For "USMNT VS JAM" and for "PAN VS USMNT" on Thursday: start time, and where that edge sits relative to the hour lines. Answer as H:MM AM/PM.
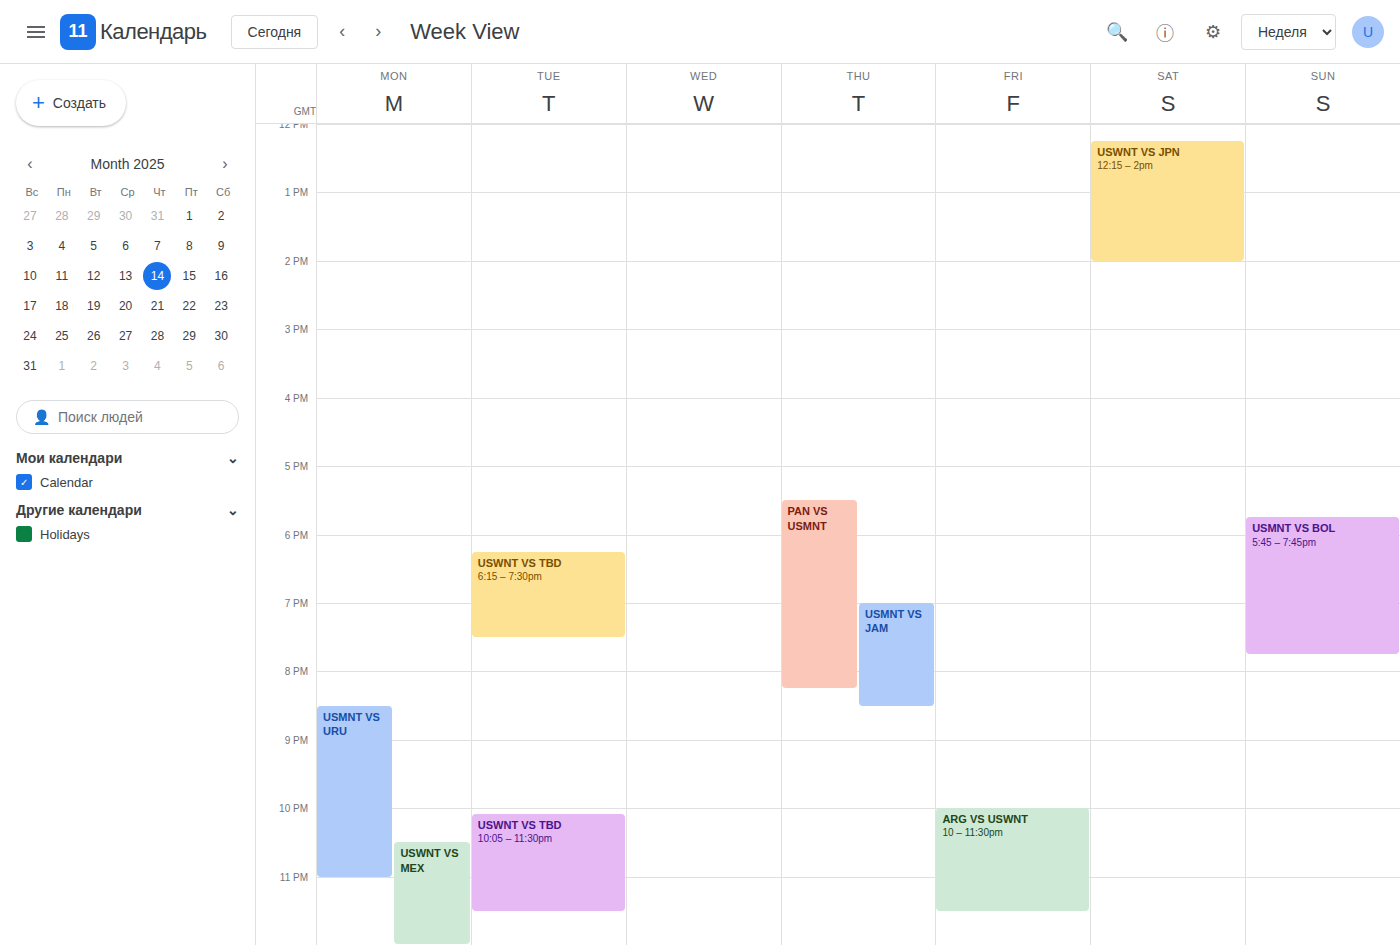
"USMNT VS JAM": 7:00 PM, exactly on the 7 PM line. "PAN VS USMNT": 5:30 PM, halfway between the 5 PM and 6 PM lines.